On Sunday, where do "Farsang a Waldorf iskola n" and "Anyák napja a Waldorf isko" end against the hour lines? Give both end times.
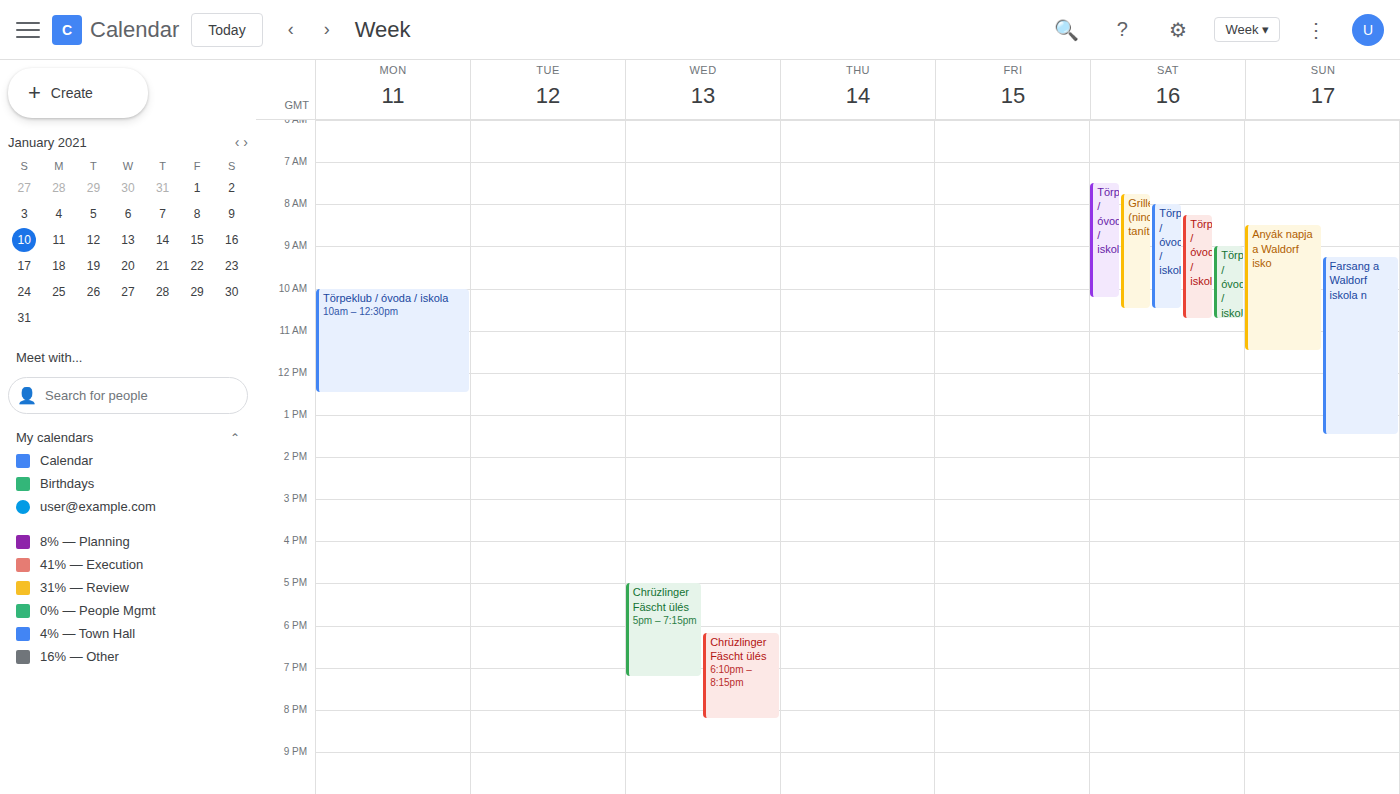
"Farsang a Waldorf iskola n": 1:30 PM, halfway between the 1 PM and 2 PM lines. "Anyák napja a Waldorf isko": 11:30 AM, halfway between the 11 AM and 12 PM lines.